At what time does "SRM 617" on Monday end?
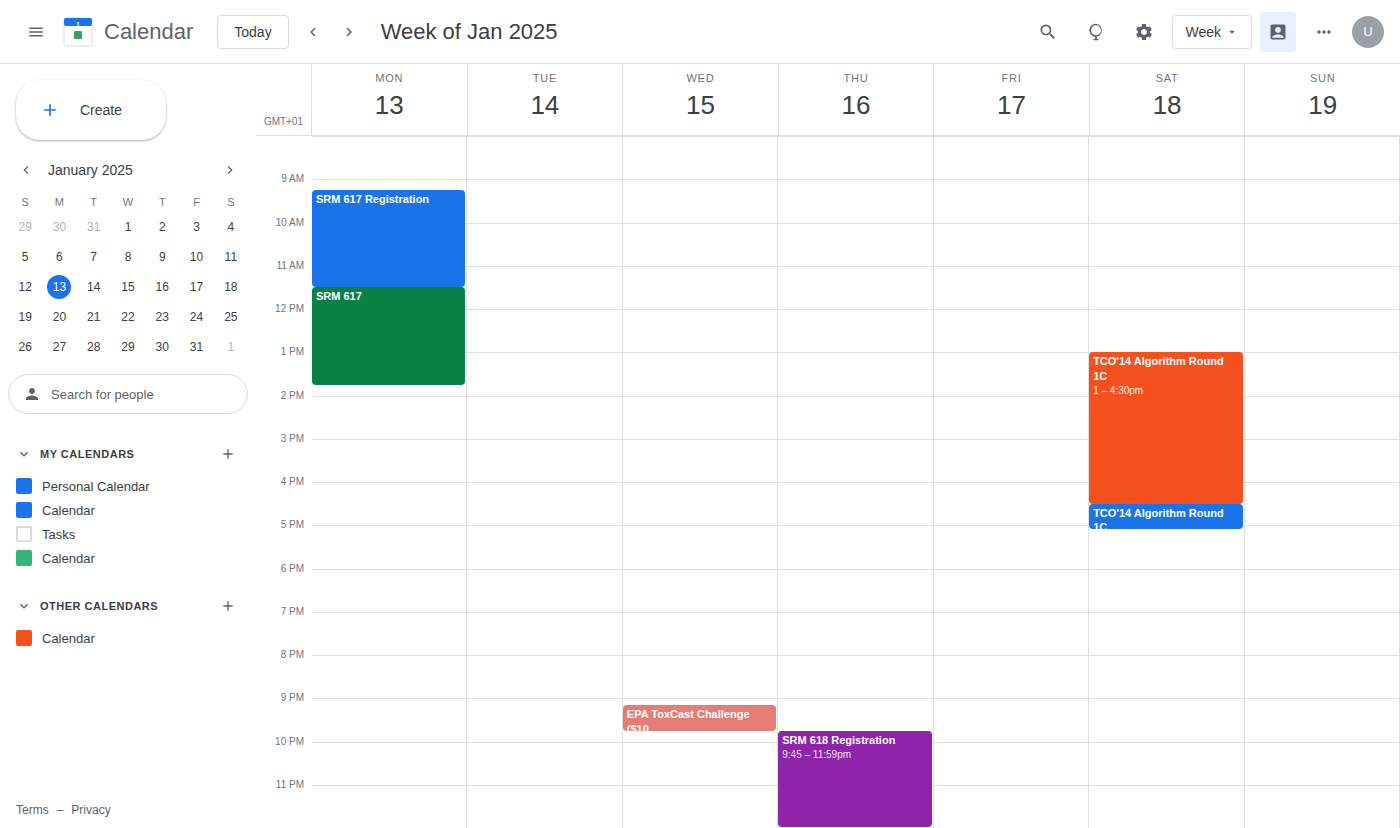
1:45 PM